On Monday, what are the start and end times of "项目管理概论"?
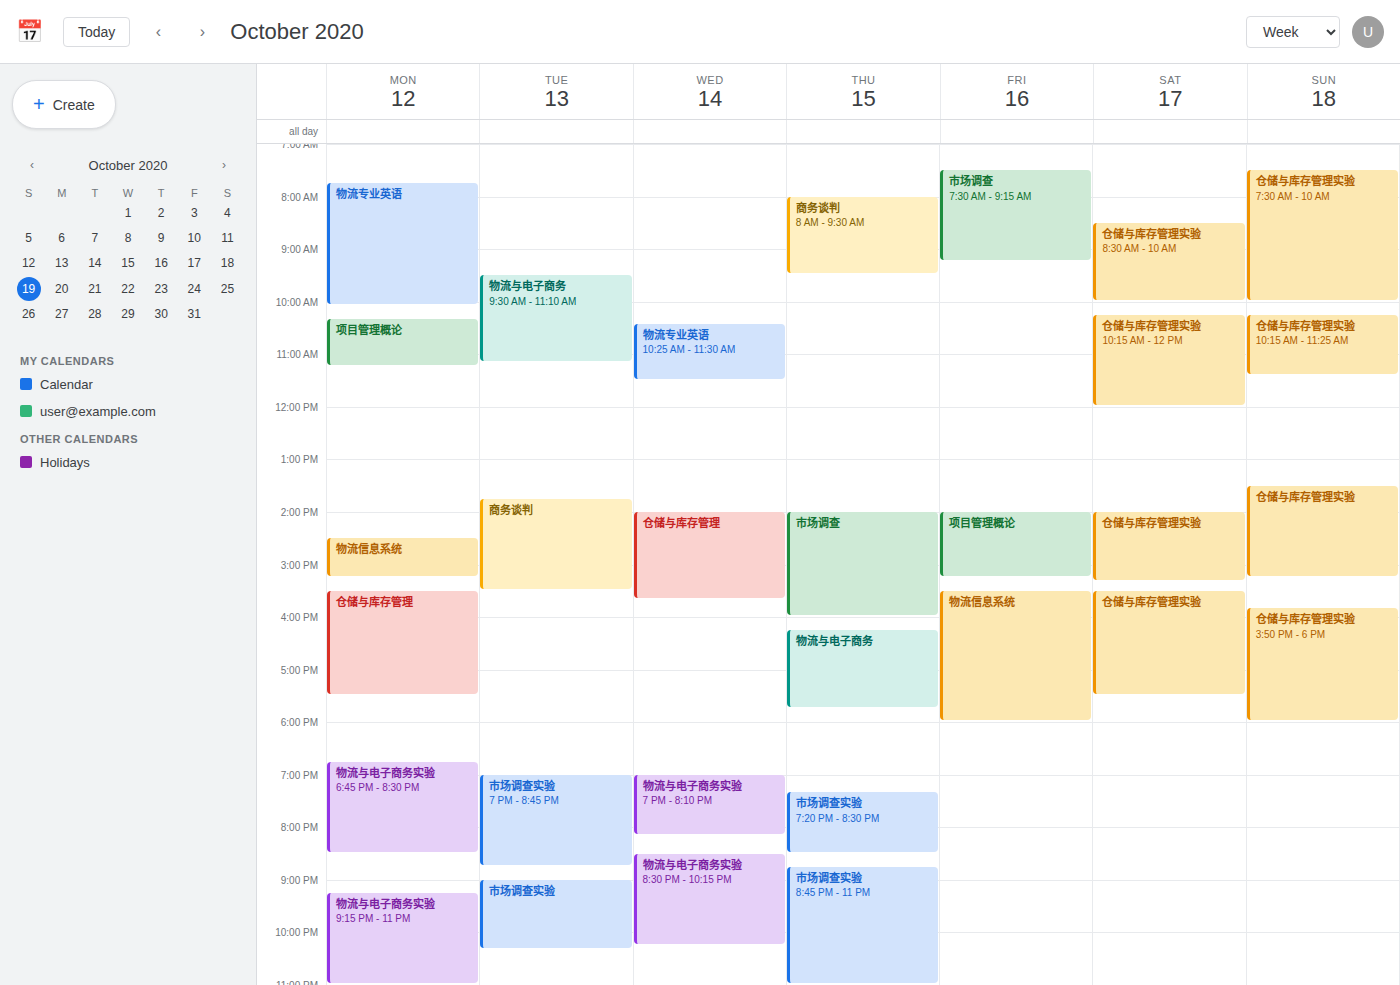
10:20 AM to 11:15 AM